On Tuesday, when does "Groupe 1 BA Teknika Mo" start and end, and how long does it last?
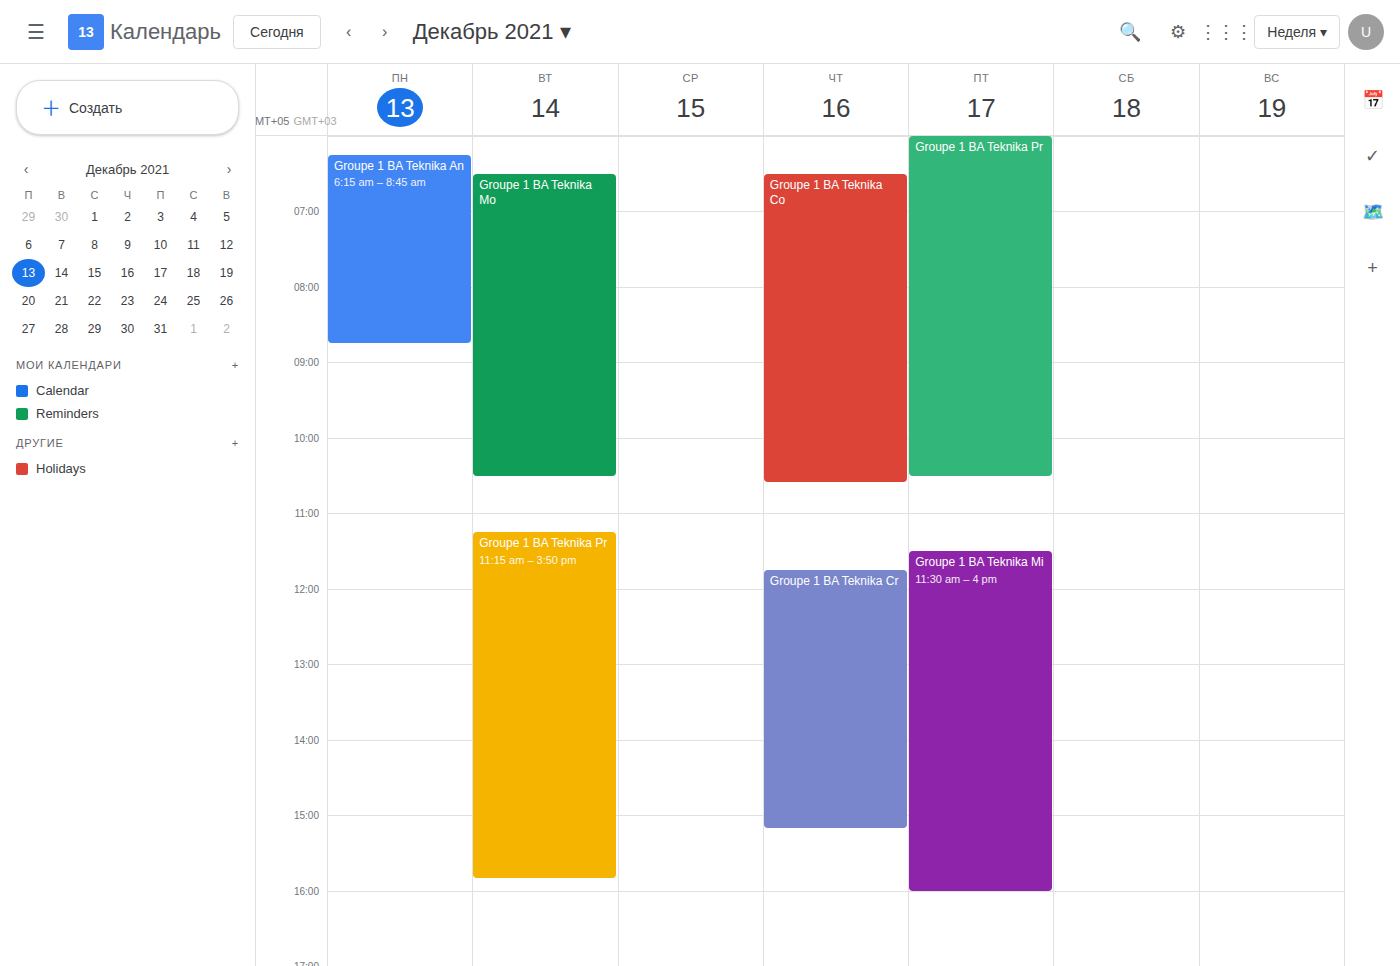
6:30 AM to 10:30 AM, 4 hours